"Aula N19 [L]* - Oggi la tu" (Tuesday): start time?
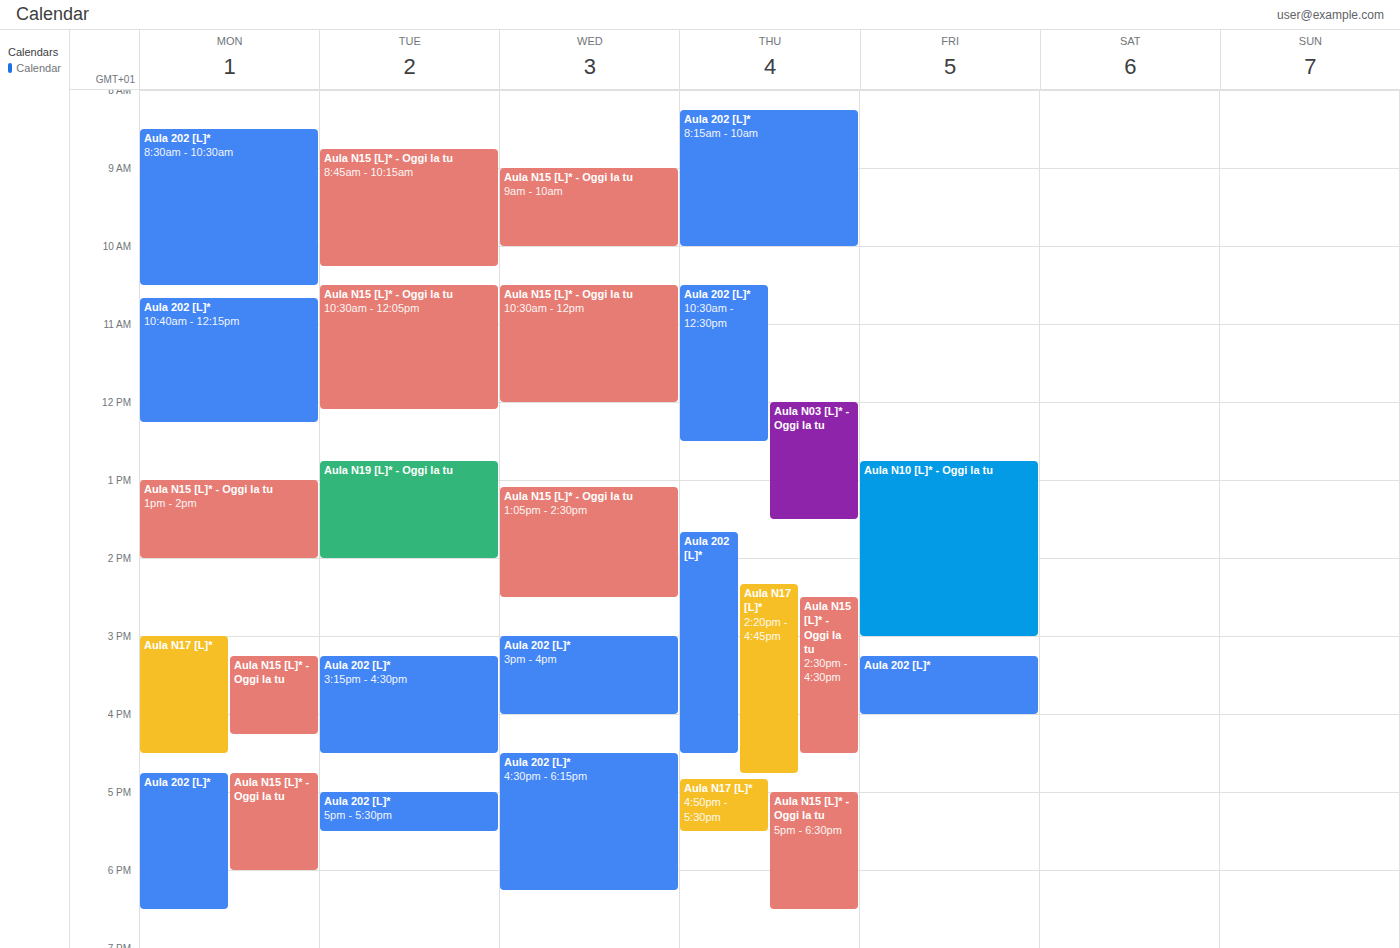
12:45 PM